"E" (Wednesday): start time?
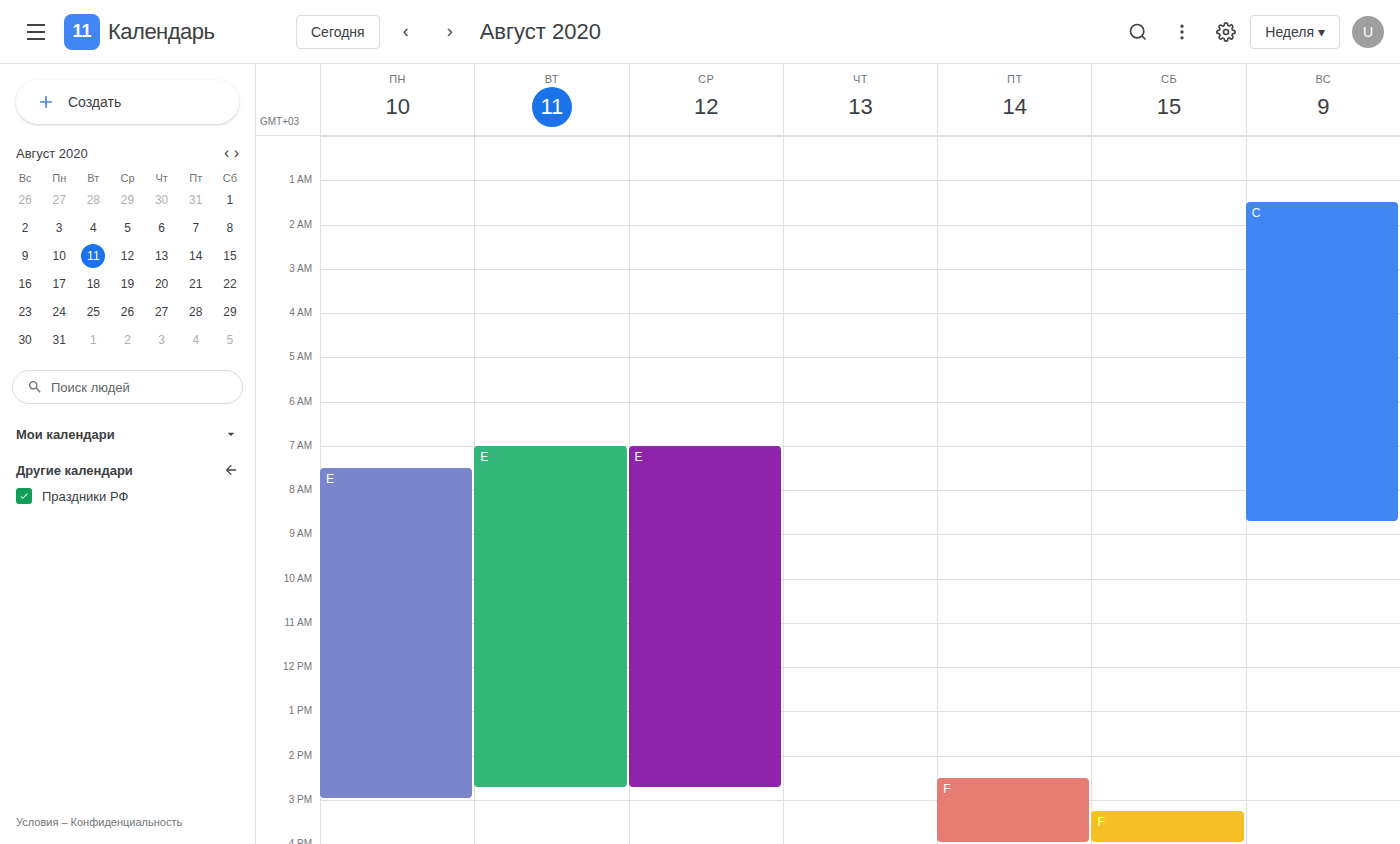
7:00 AM